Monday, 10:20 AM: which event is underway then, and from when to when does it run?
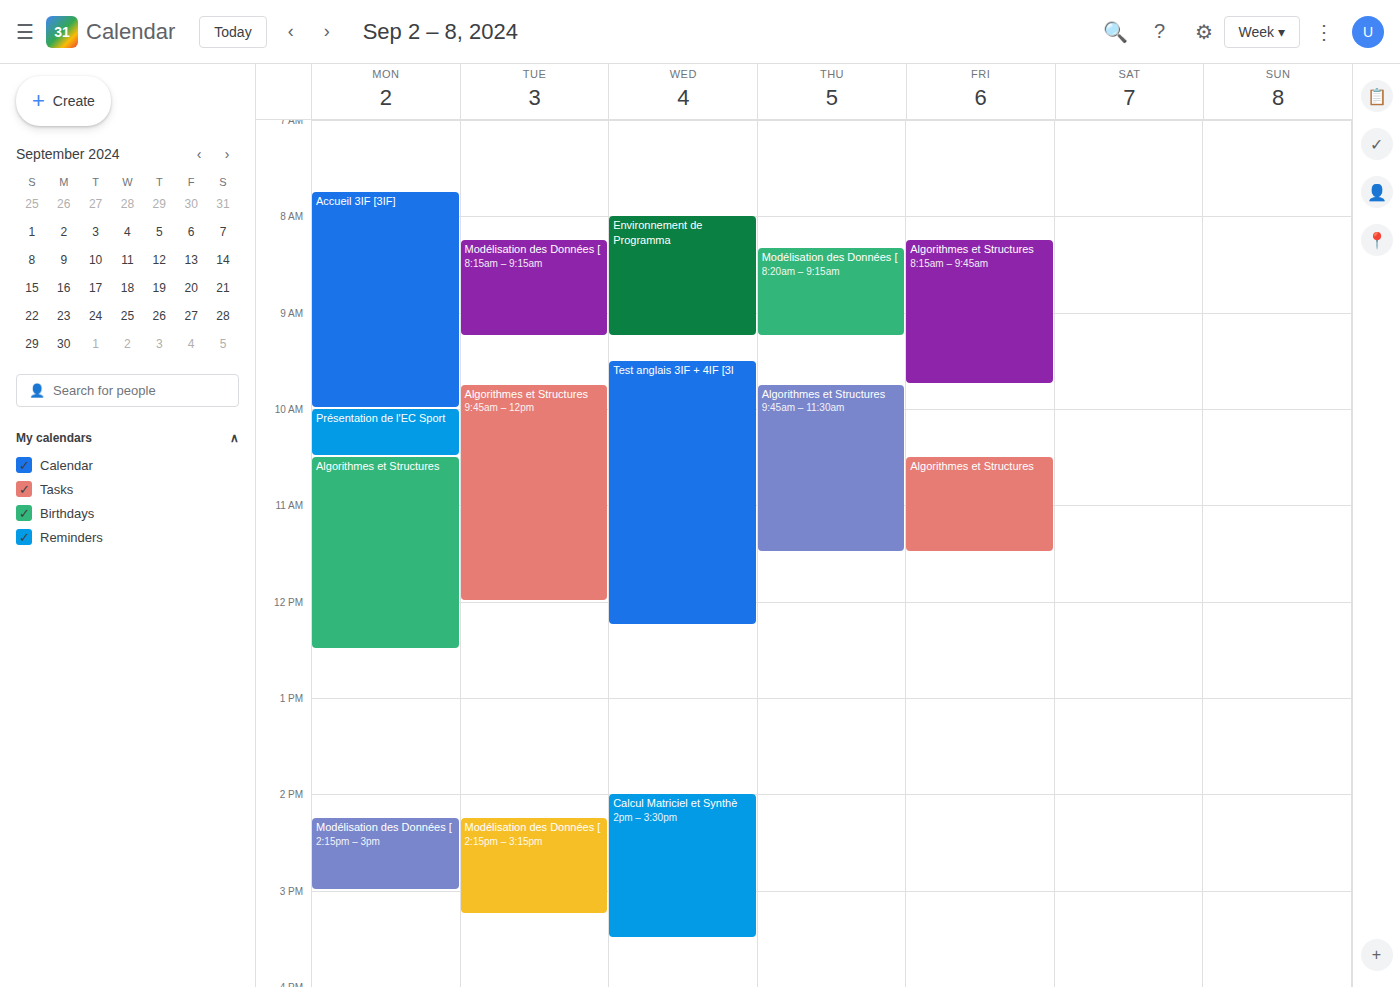
"Présentation de l'EC Sport", 10:00 AM to 10:30 AM